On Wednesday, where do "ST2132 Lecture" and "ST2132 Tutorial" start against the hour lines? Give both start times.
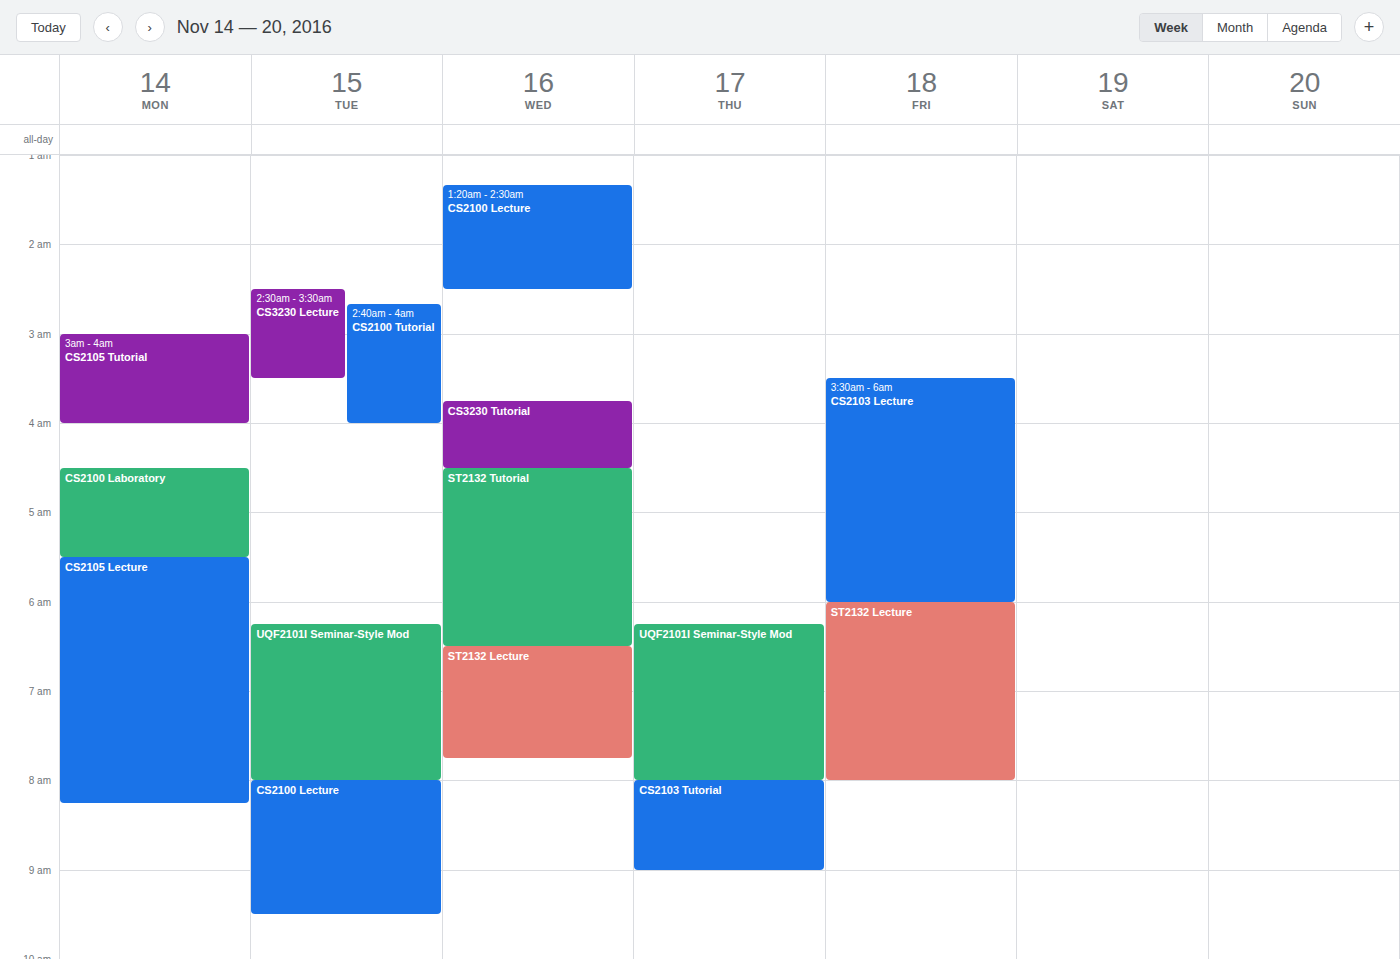
"ST2132 Lecture": 6:30 AM, halfway between the 6 AM and 7 AM lines. "ST2132 Tutorial": 4:30 AM, halfway between the 4 AM and 5 AM lines.